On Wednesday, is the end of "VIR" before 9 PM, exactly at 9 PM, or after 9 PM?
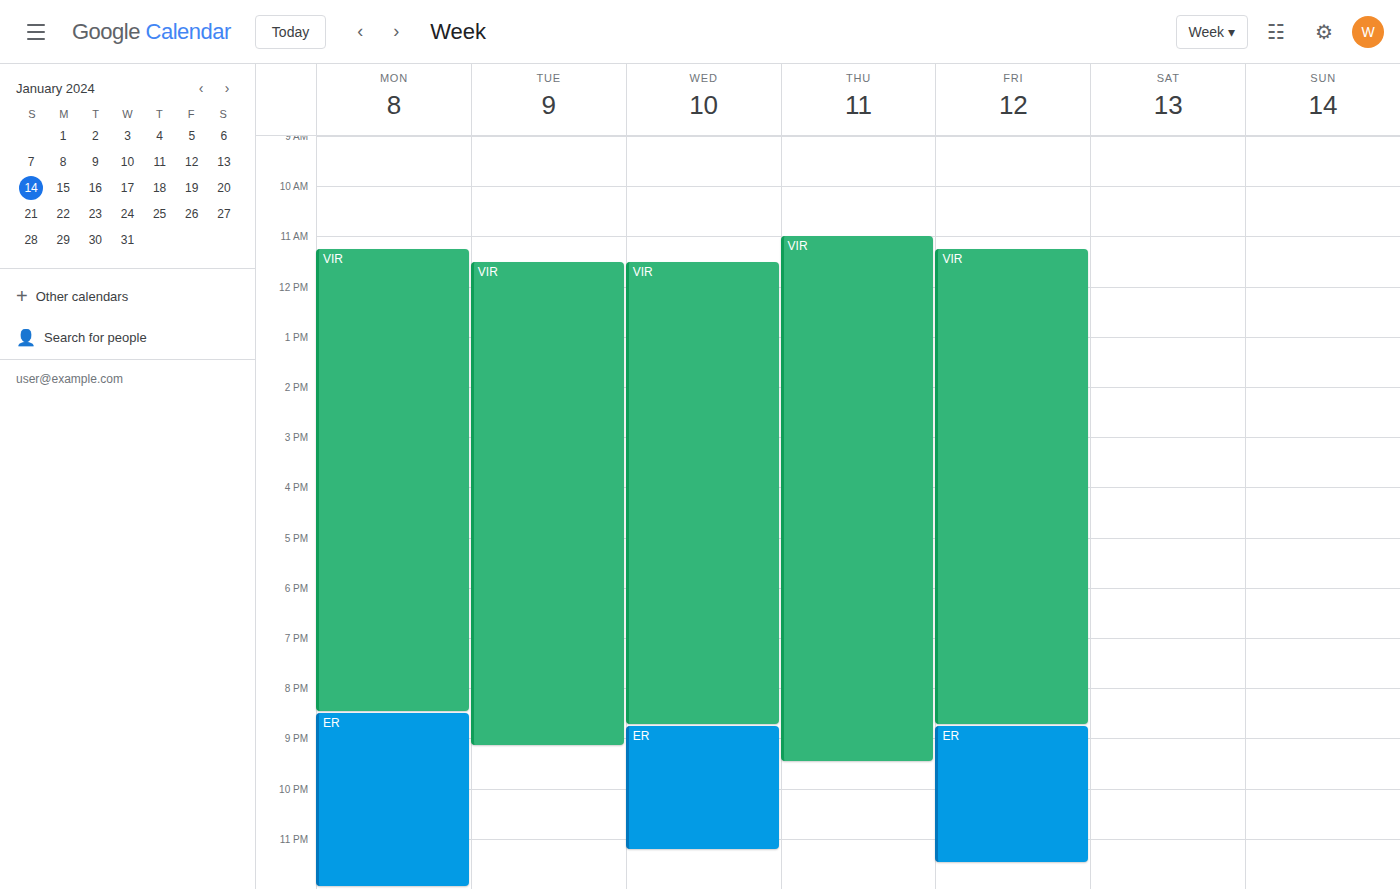
8:45 PM -- before 9 PM, 15 minutes above the 9 PM line.